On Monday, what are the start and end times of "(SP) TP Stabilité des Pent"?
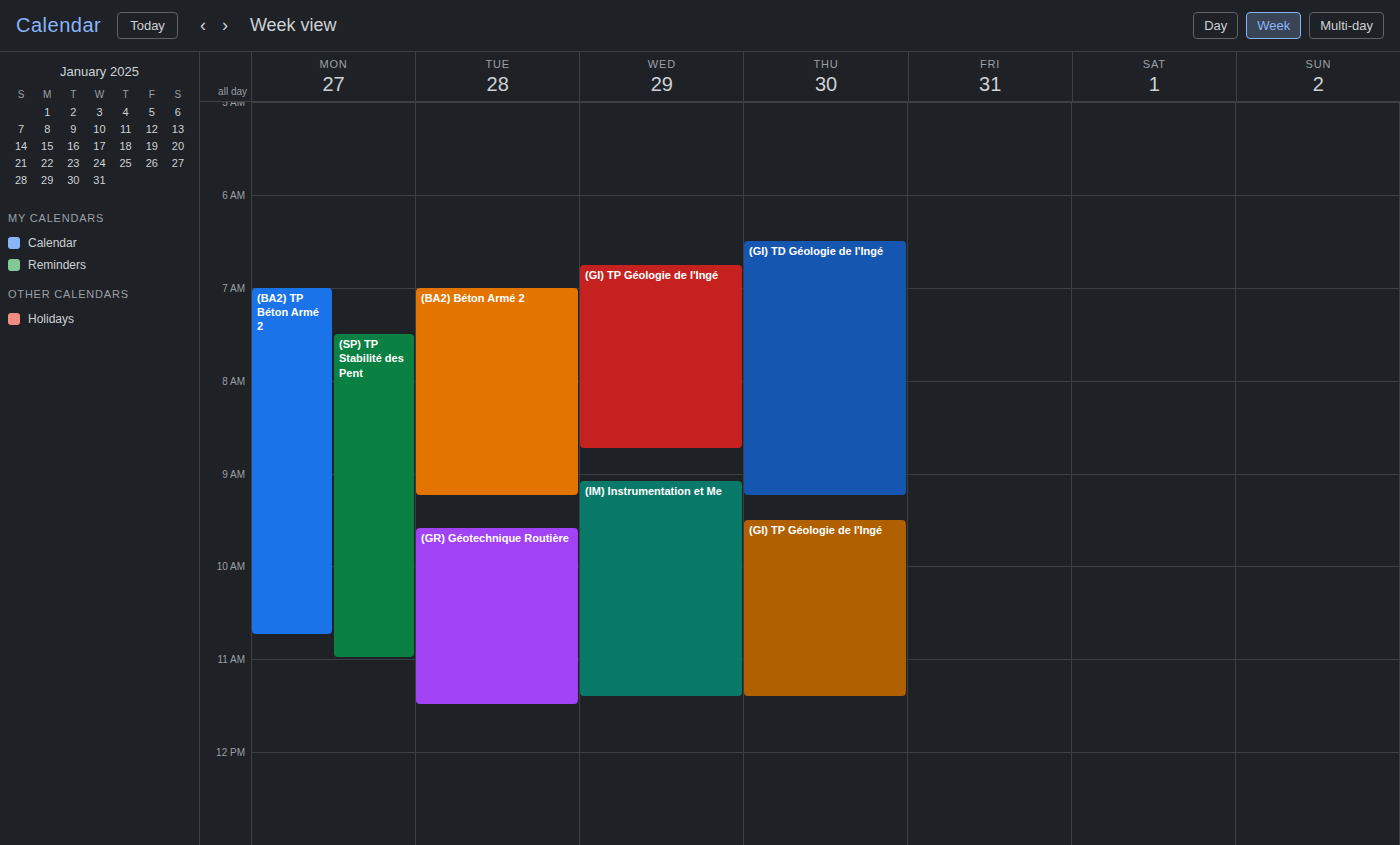
7:30 AM to 11:00 AM